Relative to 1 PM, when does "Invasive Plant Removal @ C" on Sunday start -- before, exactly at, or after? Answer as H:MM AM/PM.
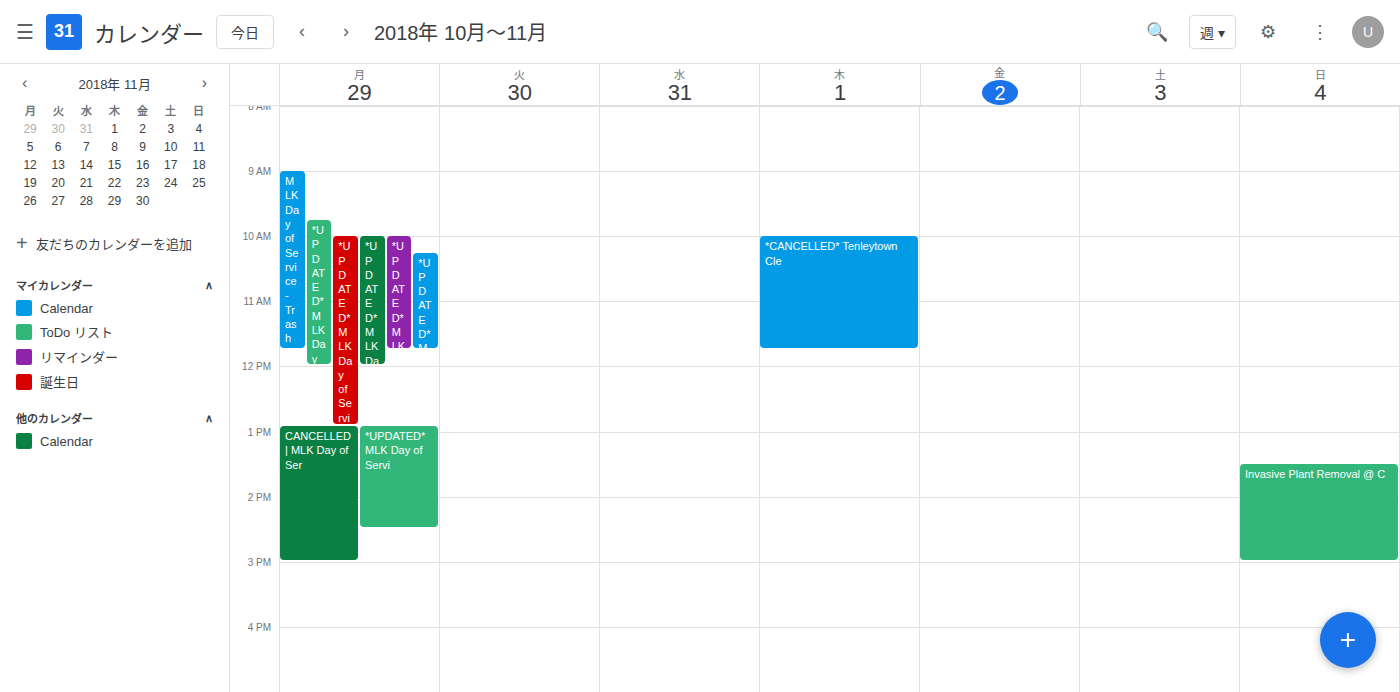
1:30 PM -- after 1 PM, 30 minutes below the 1 PM line.